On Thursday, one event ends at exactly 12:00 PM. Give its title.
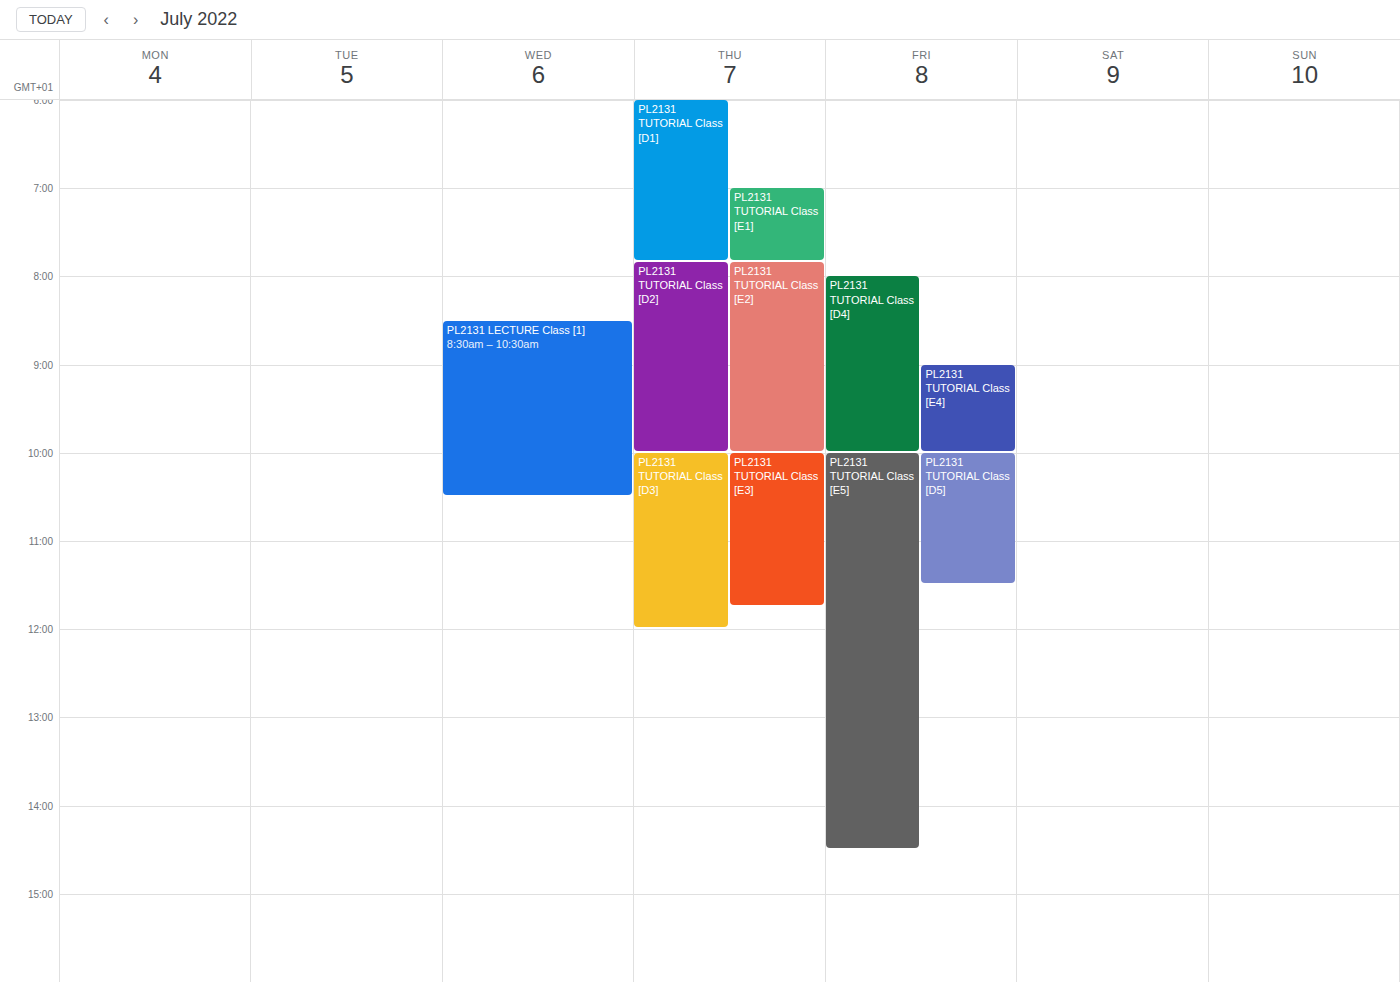
"PL2131 TUTORIAL Class [D3]"